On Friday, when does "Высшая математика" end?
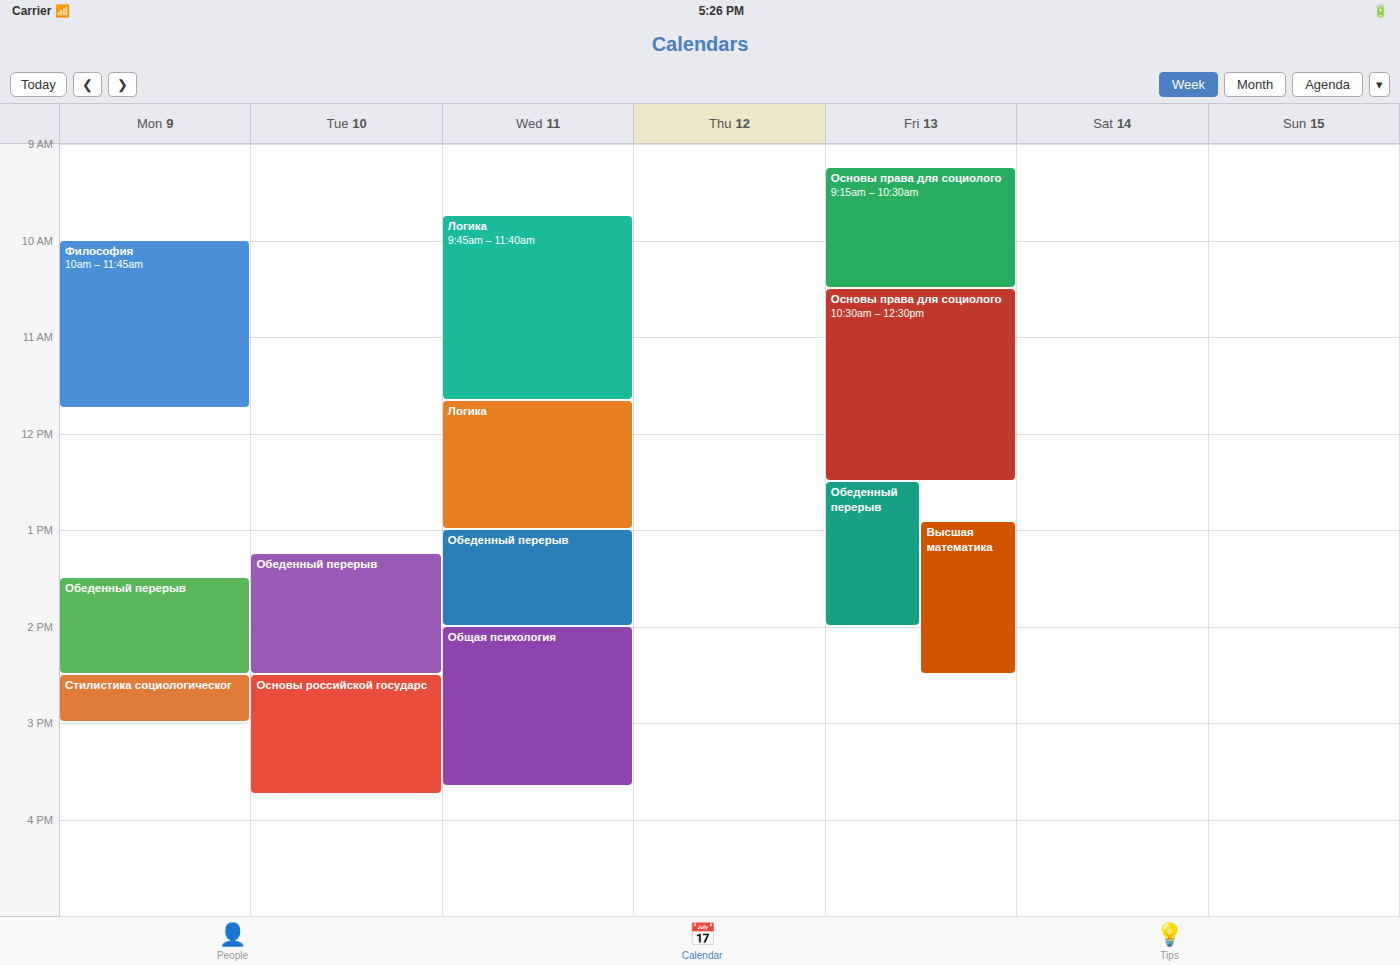
2:30 PM